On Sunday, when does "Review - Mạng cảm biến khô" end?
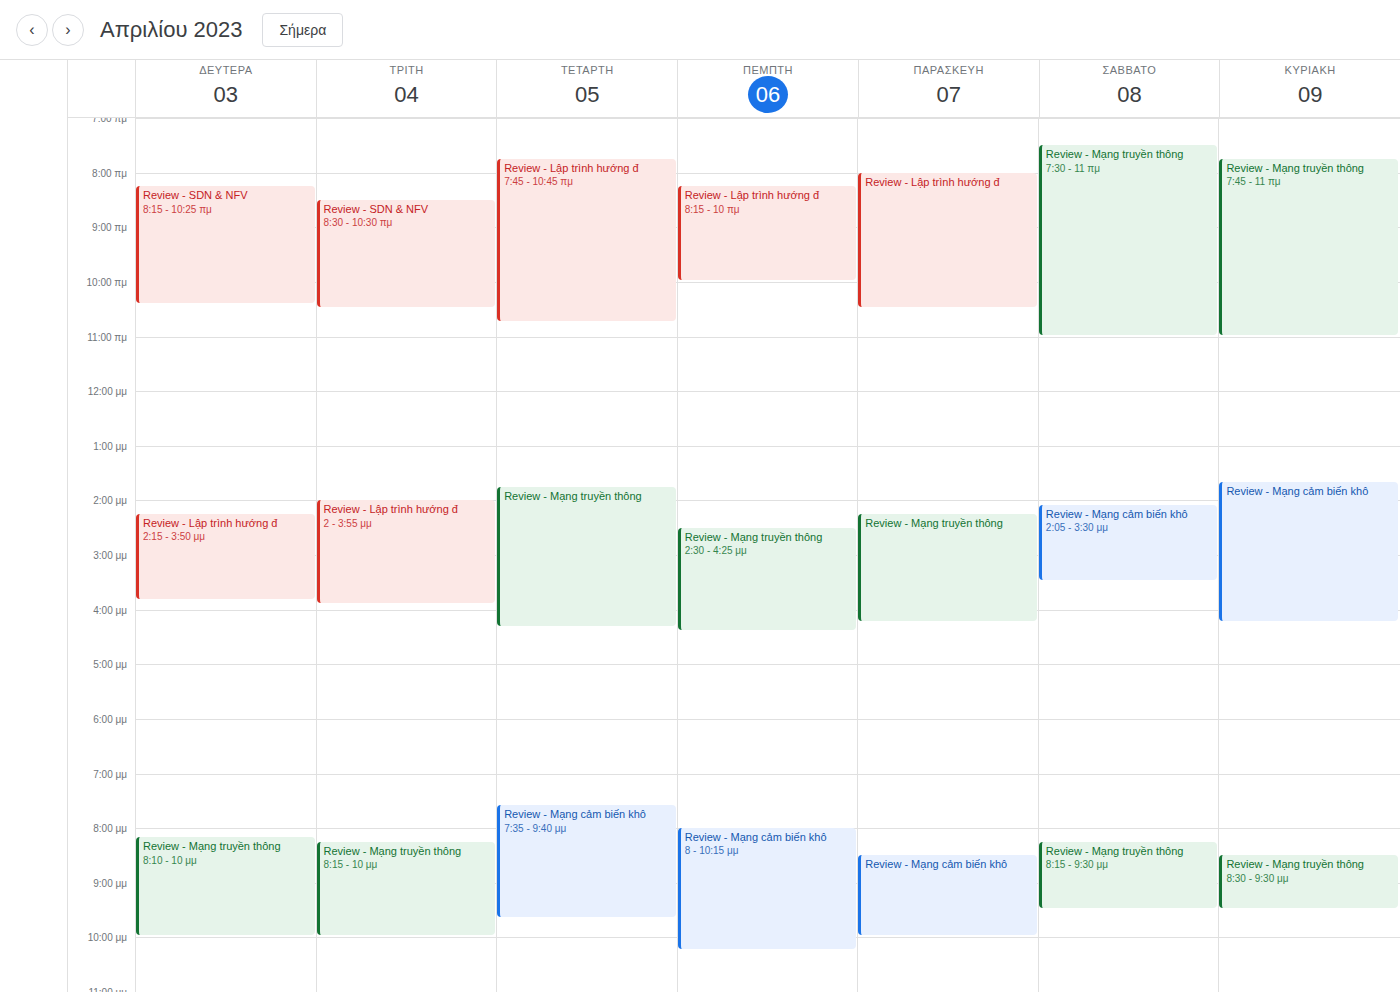
4:15 PM